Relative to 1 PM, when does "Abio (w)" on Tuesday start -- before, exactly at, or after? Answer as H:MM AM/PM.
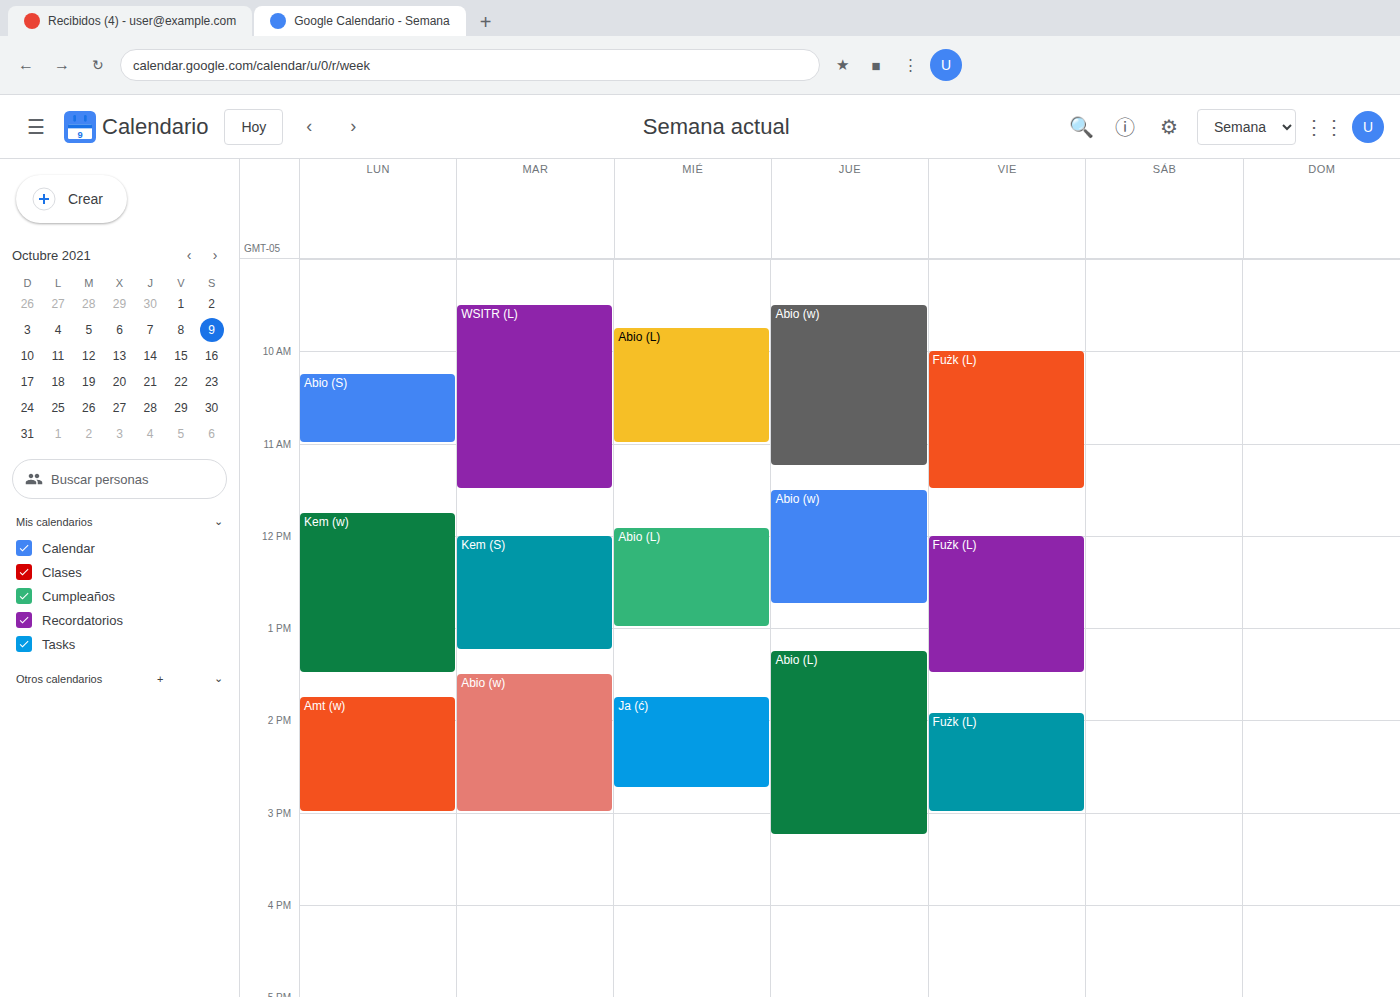
1:30 PM -- after 1 PM, 30 minutes below the 1 PM line.